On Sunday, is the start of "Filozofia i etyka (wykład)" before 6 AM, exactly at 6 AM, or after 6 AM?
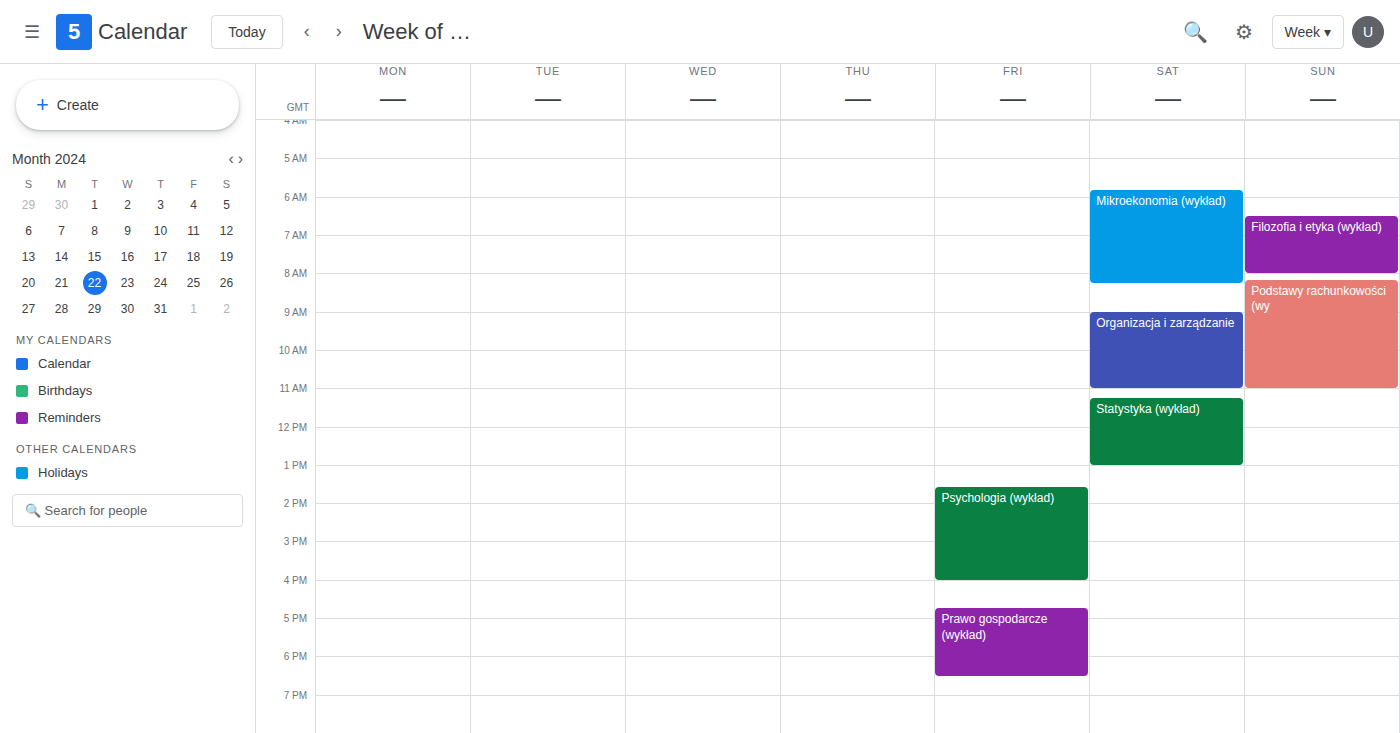
6:30 AM -- after 6 AM, 30 minutes below the 6 AM line.